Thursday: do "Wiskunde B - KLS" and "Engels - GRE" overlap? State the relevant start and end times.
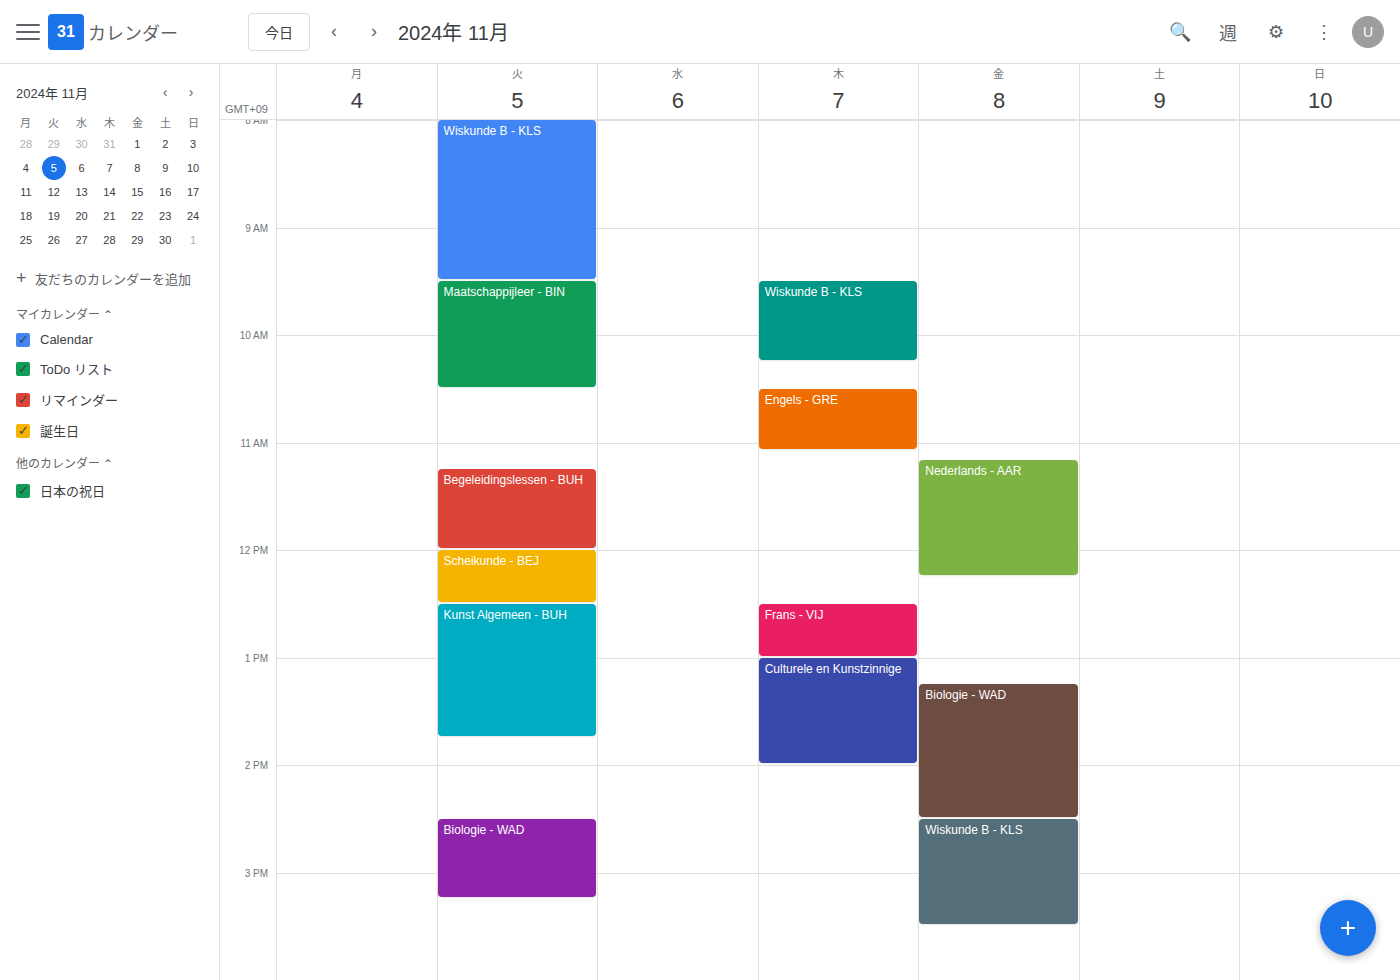
"Wiskunde B - KLS" ends at 10:15 AM and "Engels - GRE" starts at 10:30 AM -- no overlap.